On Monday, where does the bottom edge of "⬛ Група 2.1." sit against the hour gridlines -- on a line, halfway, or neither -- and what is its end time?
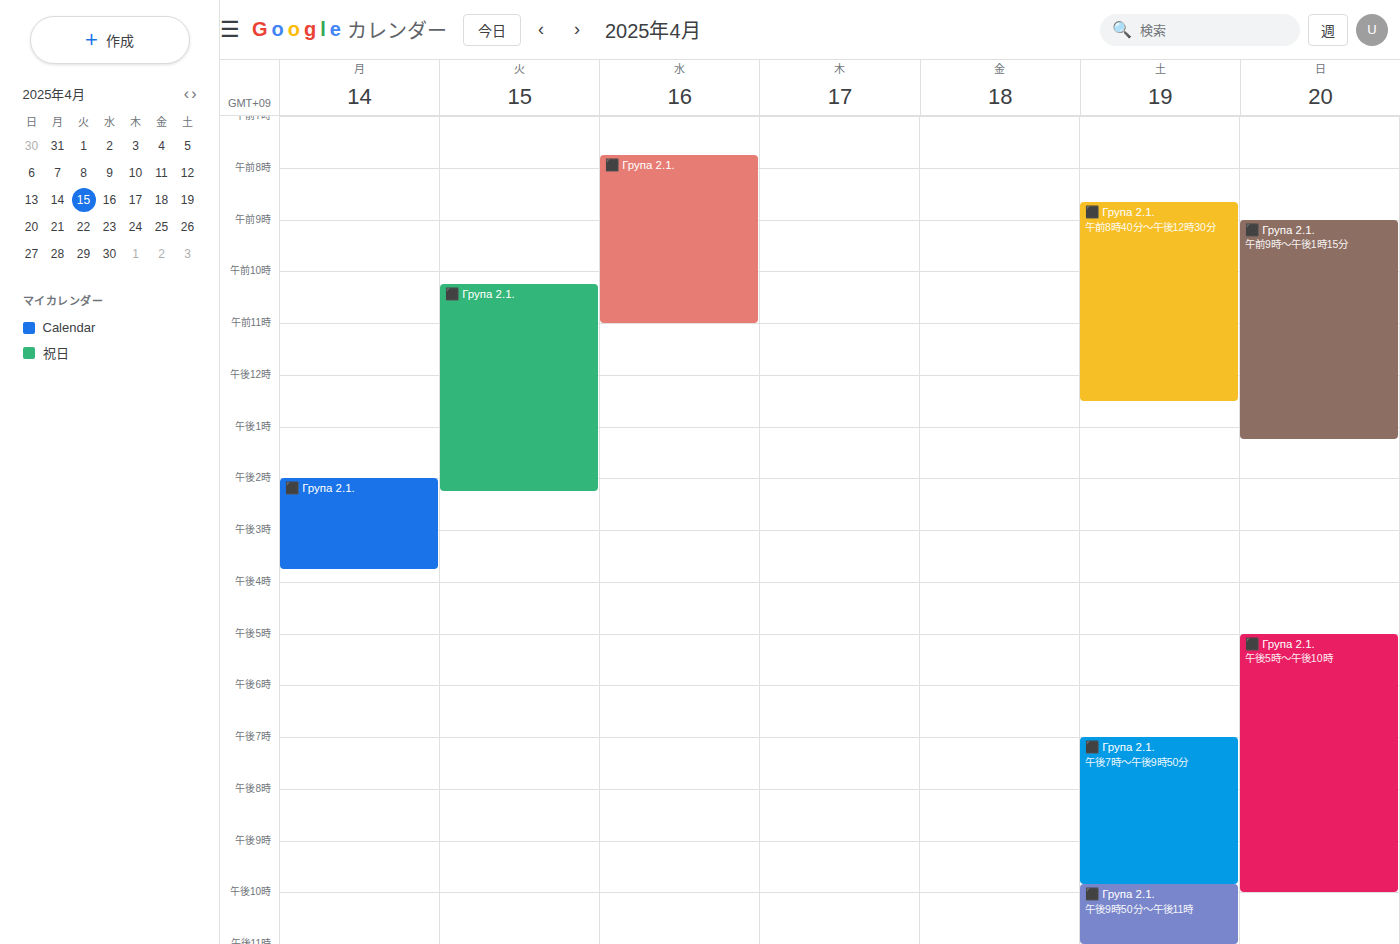
3:45 PM -- neither: three quarters of the way from the 3 PM line to the 4 PM line.